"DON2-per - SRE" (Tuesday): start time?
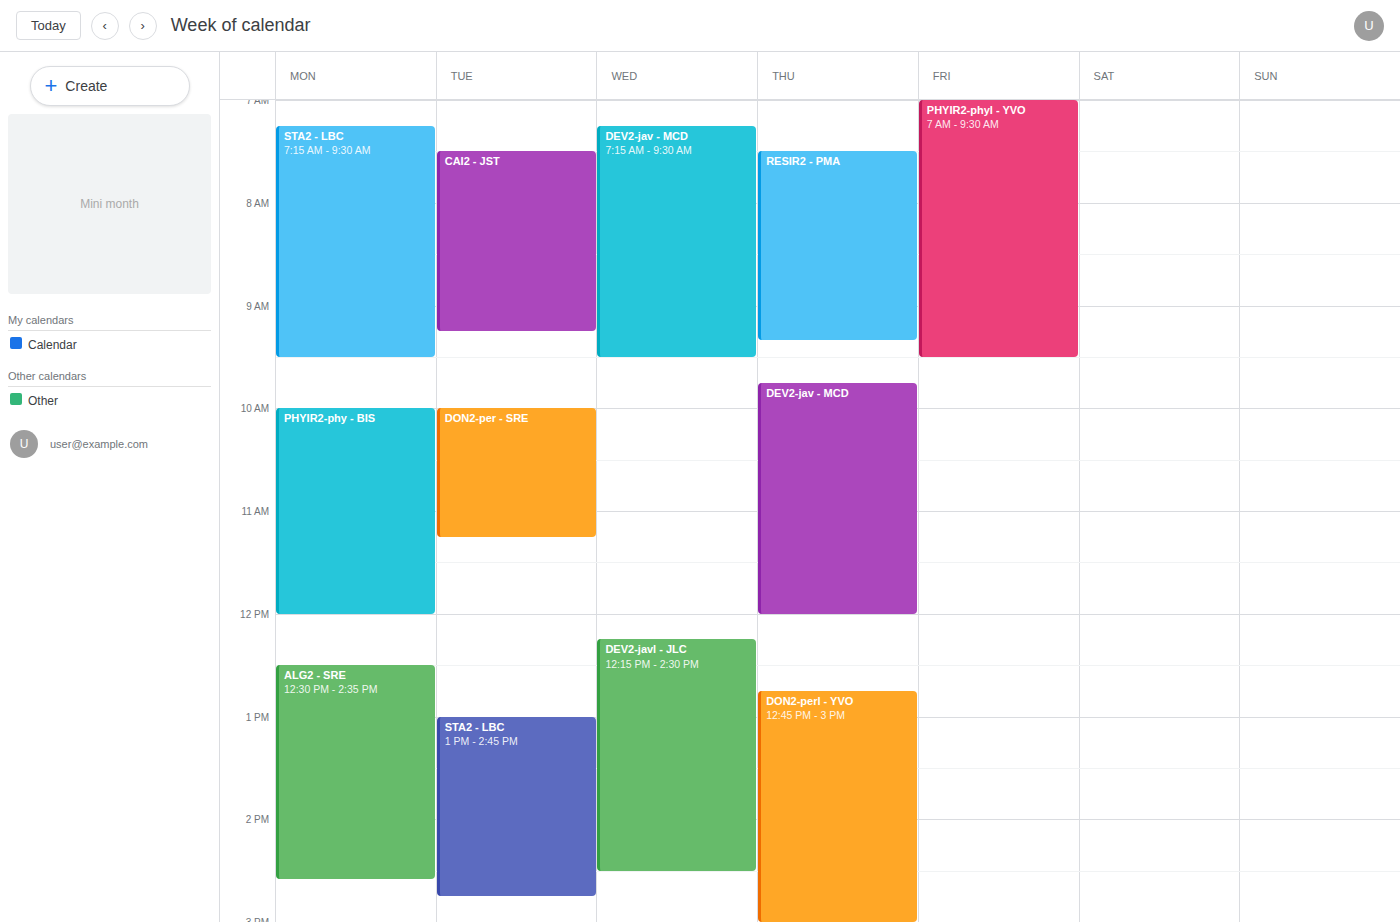
10:00 AM